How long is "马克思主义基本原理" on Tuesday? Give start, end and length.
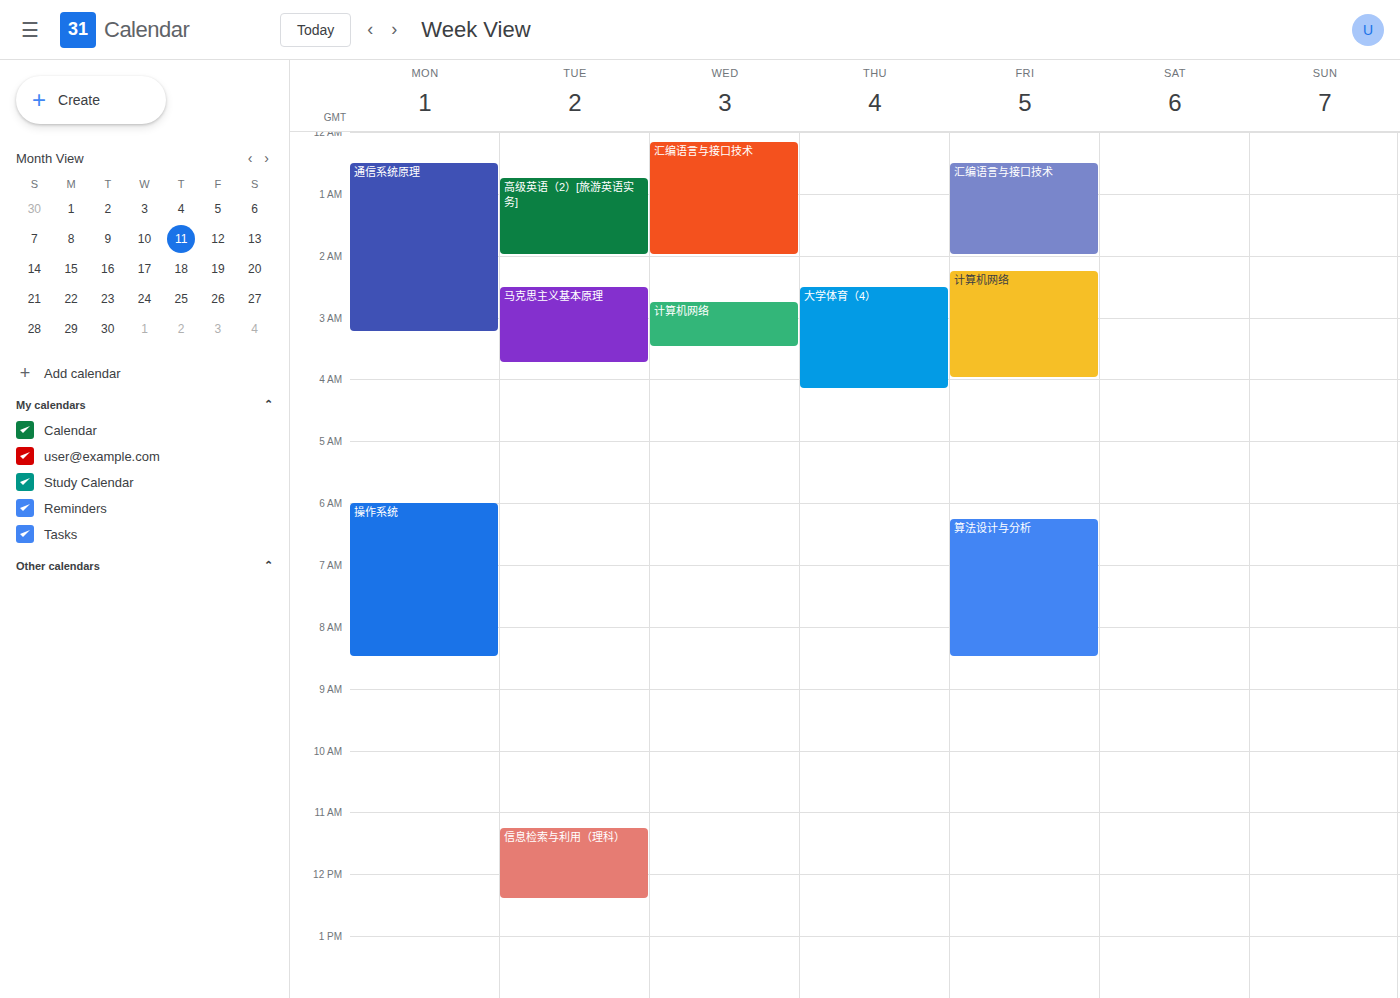
2:30 AM to 3:45 AM, 1 hour 15 minutes